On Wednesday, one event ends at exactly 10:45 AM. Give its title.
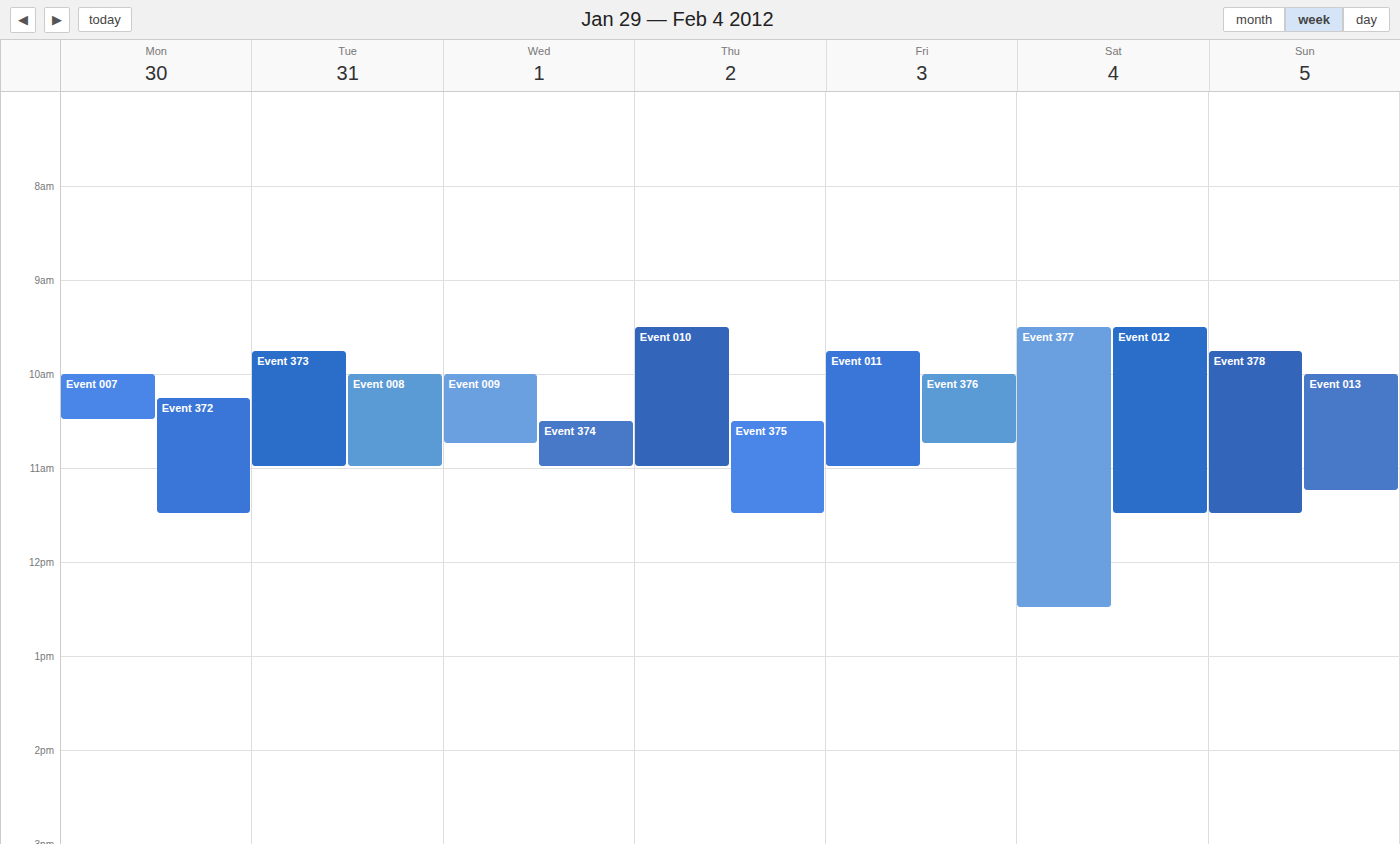
"Event 009"